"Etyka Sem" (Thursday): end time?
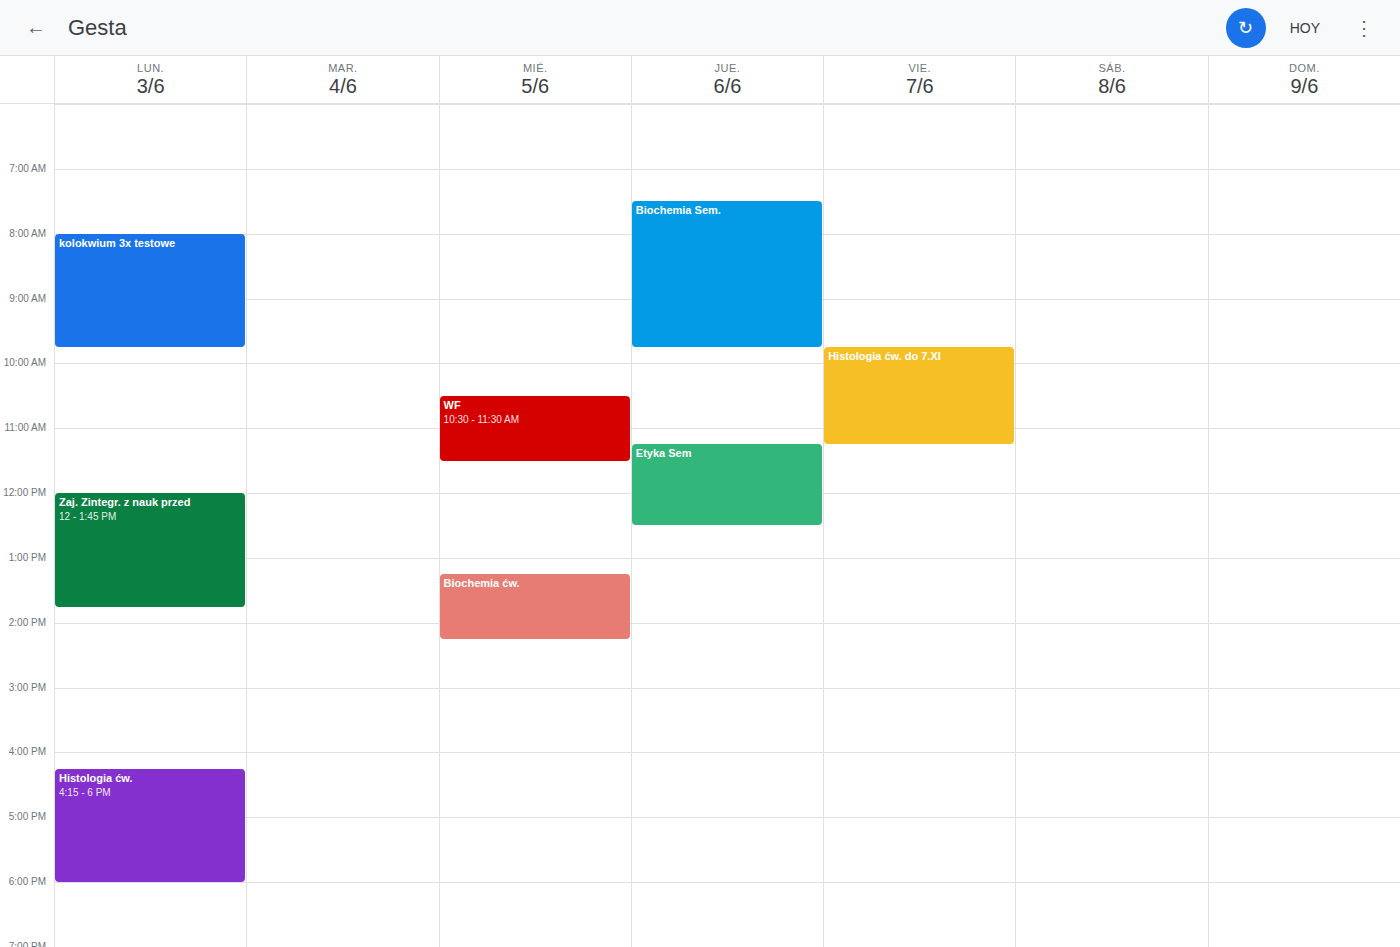
12:30 PM